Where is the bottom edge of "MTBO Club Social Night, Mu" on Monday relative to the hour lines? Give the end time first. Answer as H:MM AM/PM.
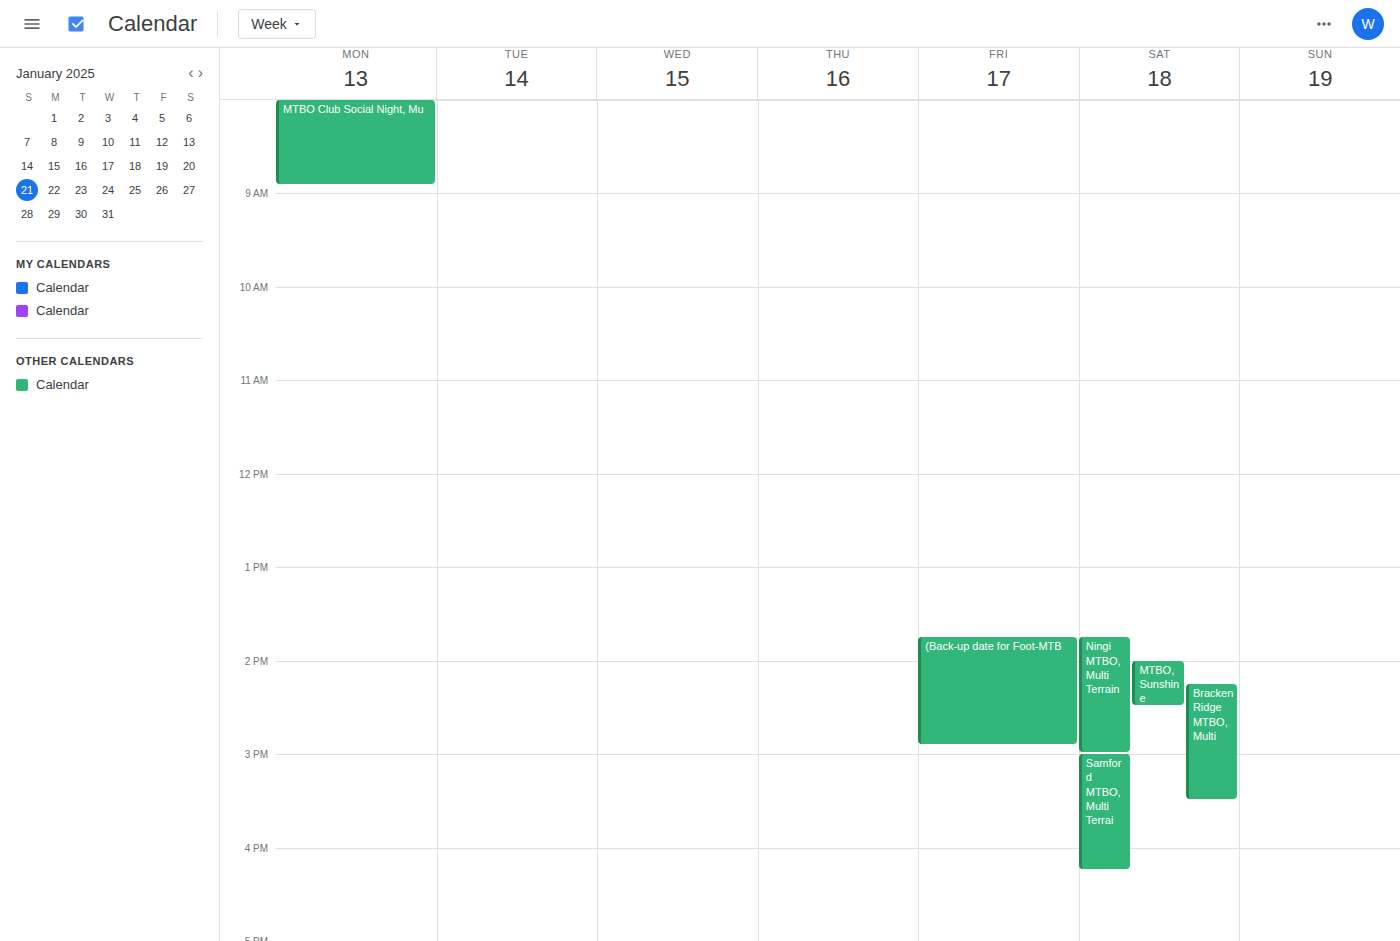
8:55 AM -- neither: 55 minutes below the 8 AM line and 5 minutes above the 9 AM line.